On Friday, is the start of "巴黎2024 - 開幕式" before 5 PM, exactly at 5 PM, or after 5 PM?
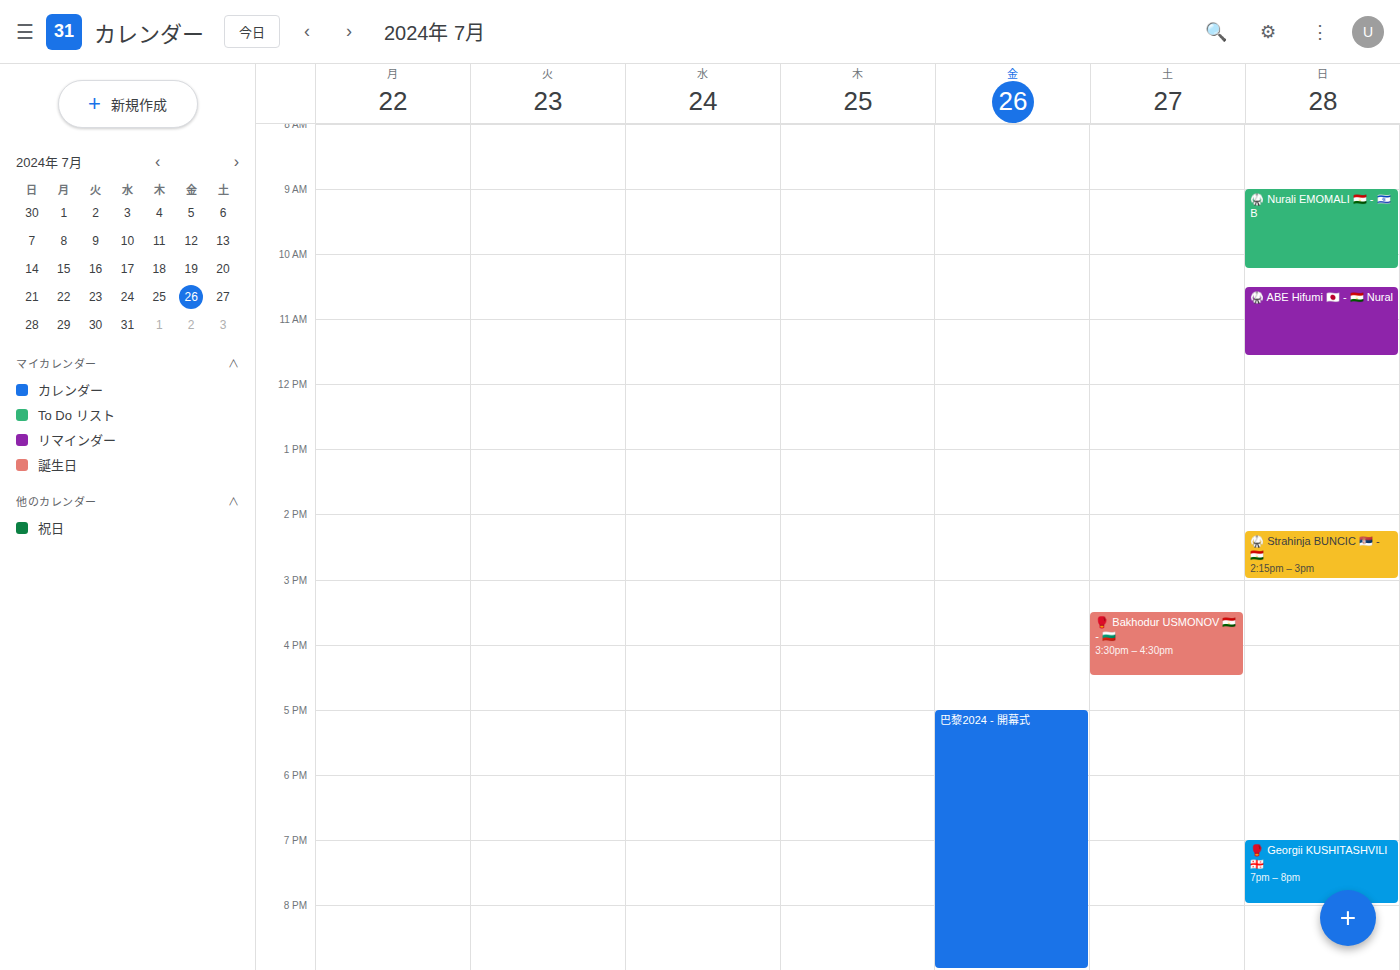
5:00 PM -- exactly at 5 PM, on the 5 PM line.